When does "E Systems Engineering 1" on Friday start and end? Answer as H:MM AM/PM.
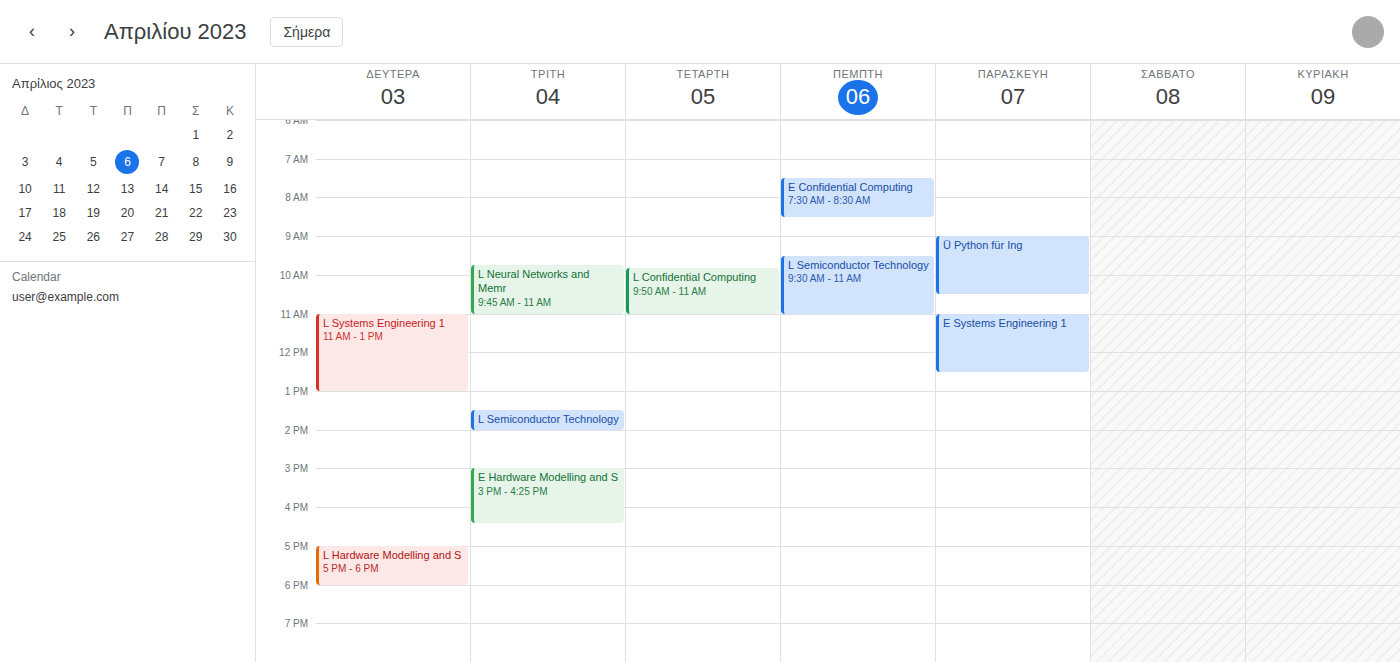
11:00 AM to 12:30 PM